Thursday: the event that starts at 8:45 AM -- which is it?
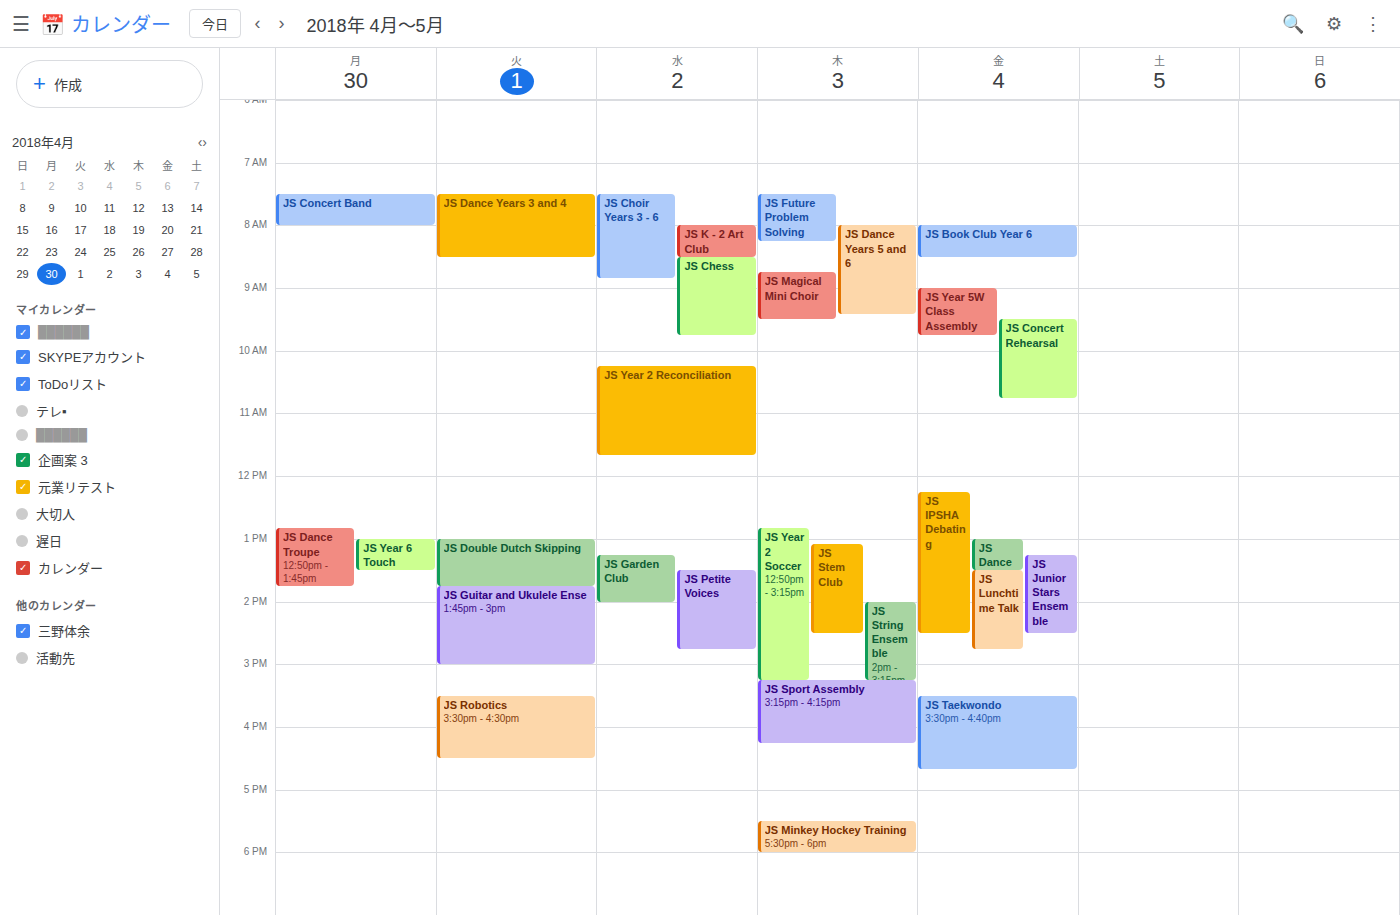
"JS Magical Mini Choir"